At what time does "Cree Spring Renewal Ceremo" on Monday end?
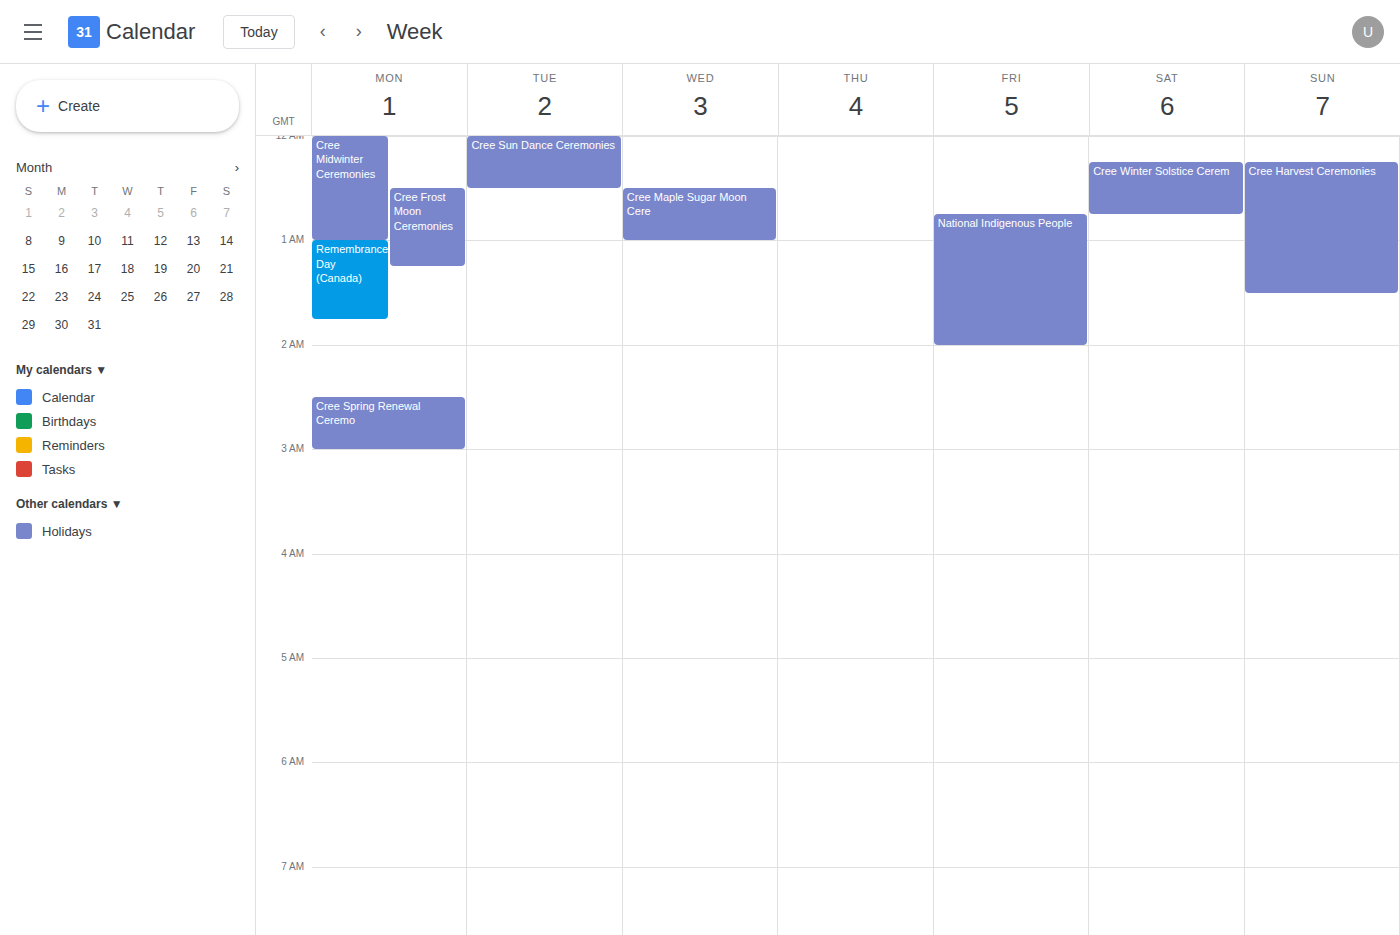
3:00 AM